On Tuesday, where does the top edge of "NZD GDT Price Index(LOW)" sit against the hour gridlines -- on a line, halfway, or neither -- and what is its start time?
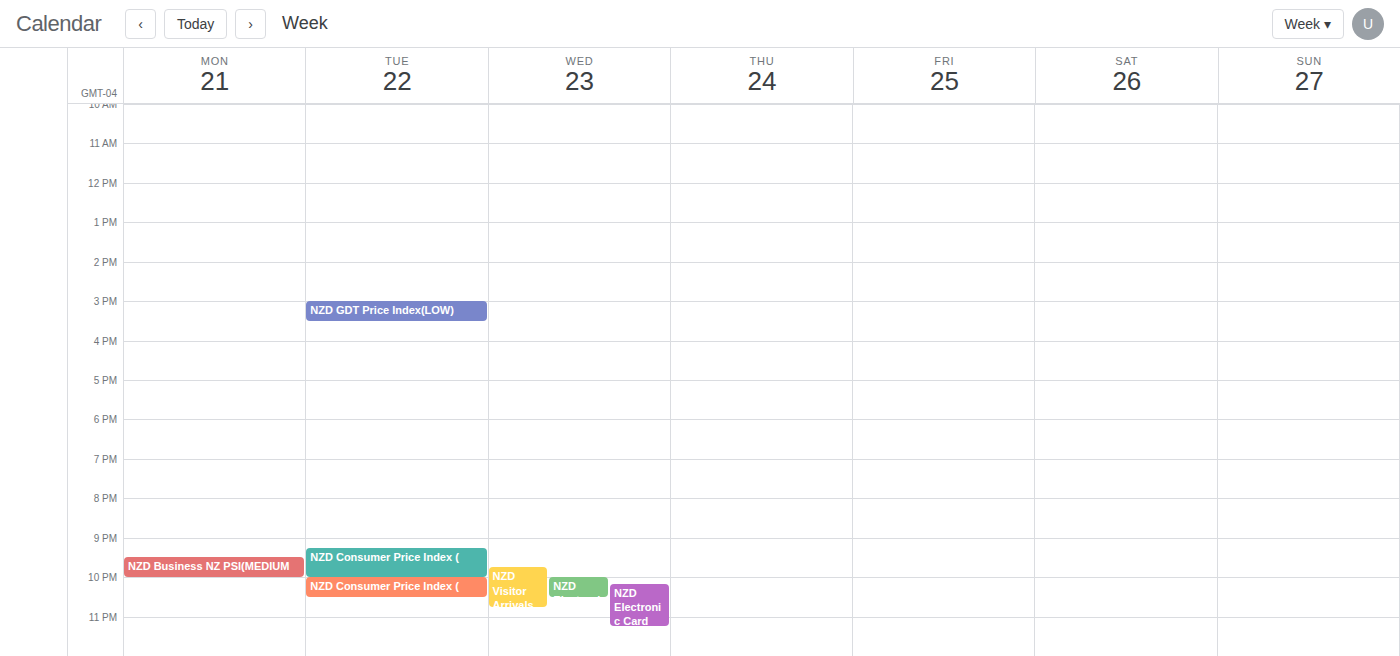
3:00 PM -- exactly on the 3 PM line.